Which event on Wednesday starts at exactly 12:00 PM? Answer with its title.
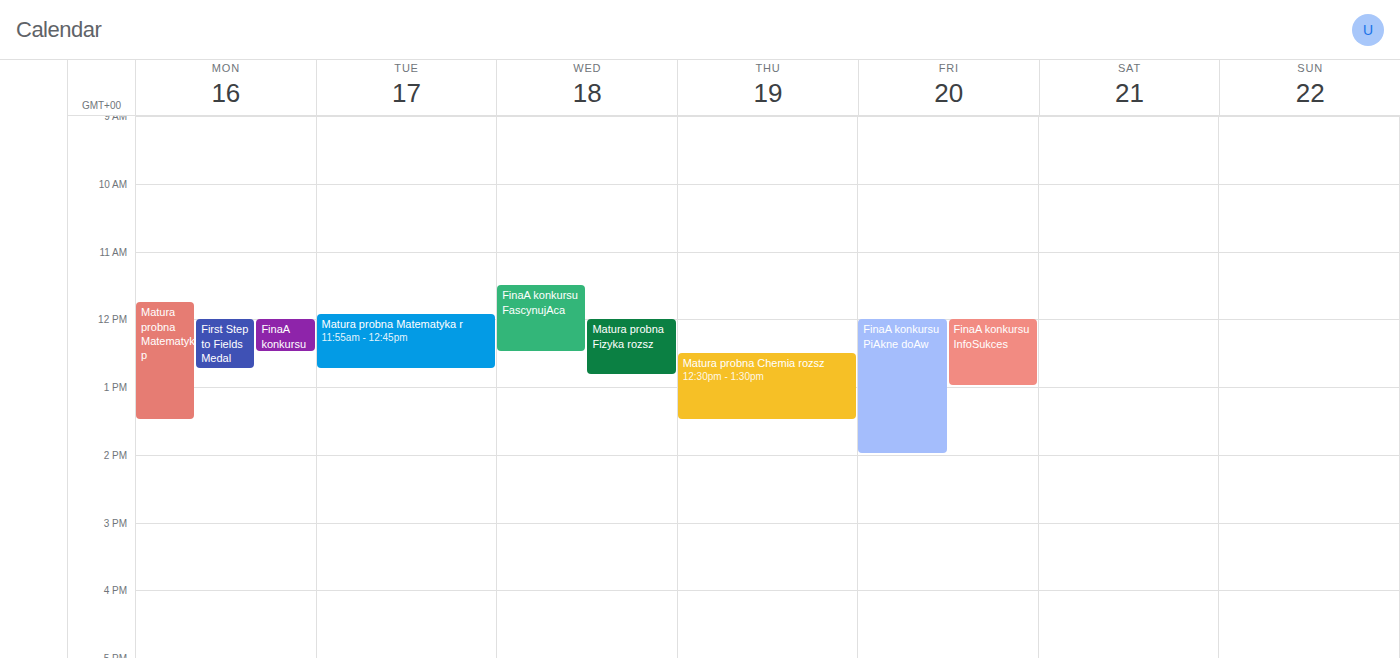
"Matura probna Fizyka rozsz"